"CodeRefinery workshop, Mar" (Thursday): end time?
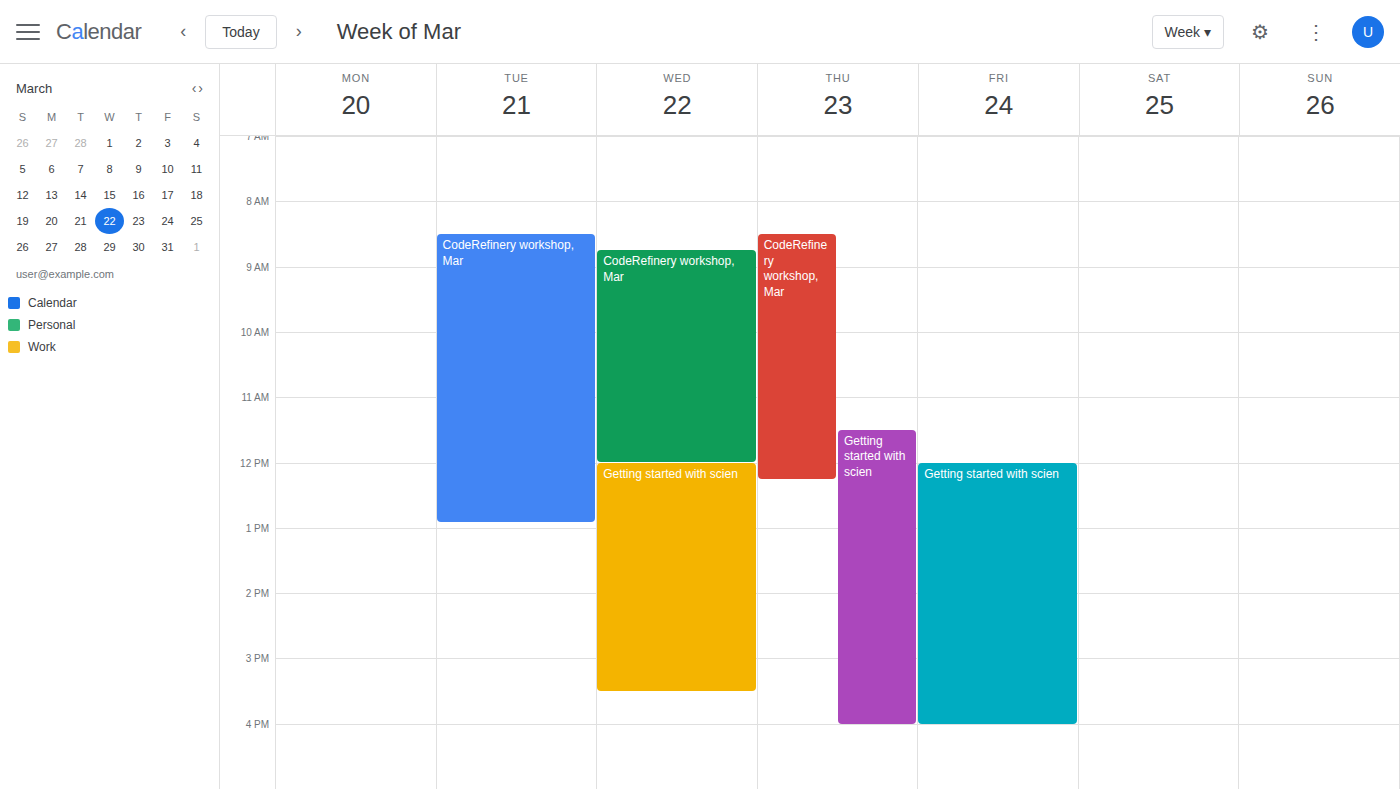
12:15 PM